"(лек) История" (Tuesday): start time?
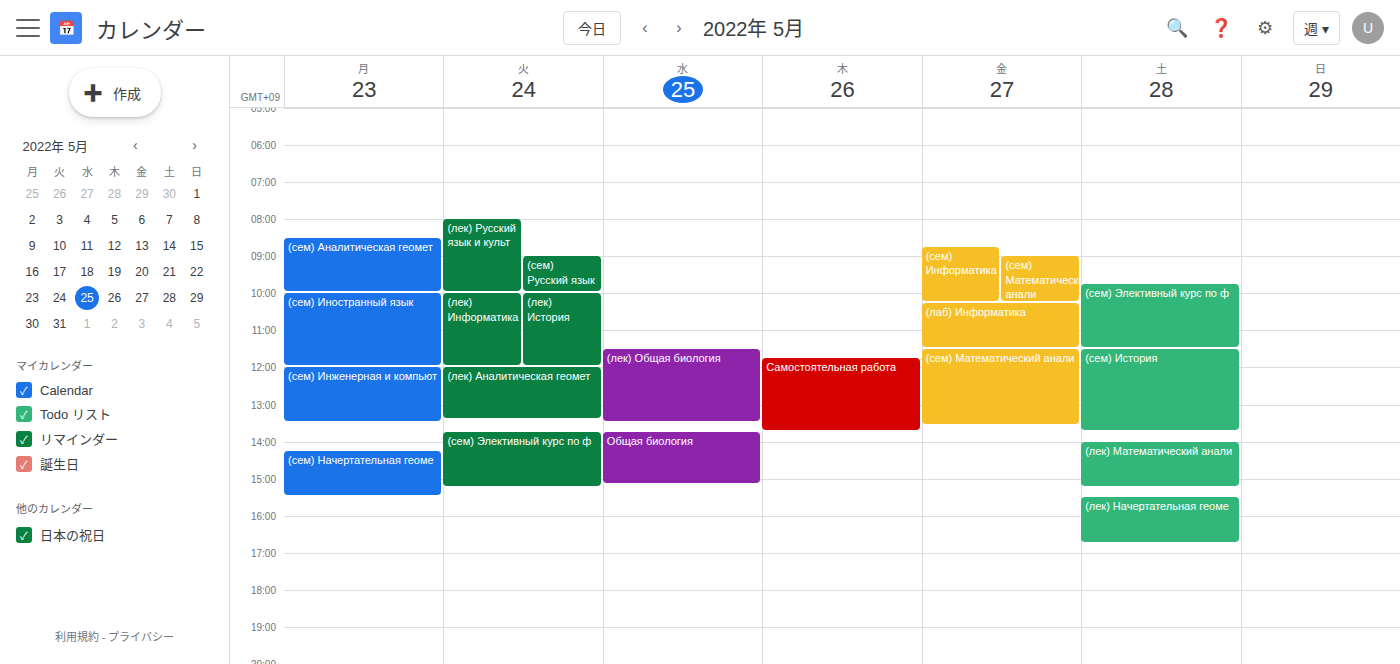
10:00 AM